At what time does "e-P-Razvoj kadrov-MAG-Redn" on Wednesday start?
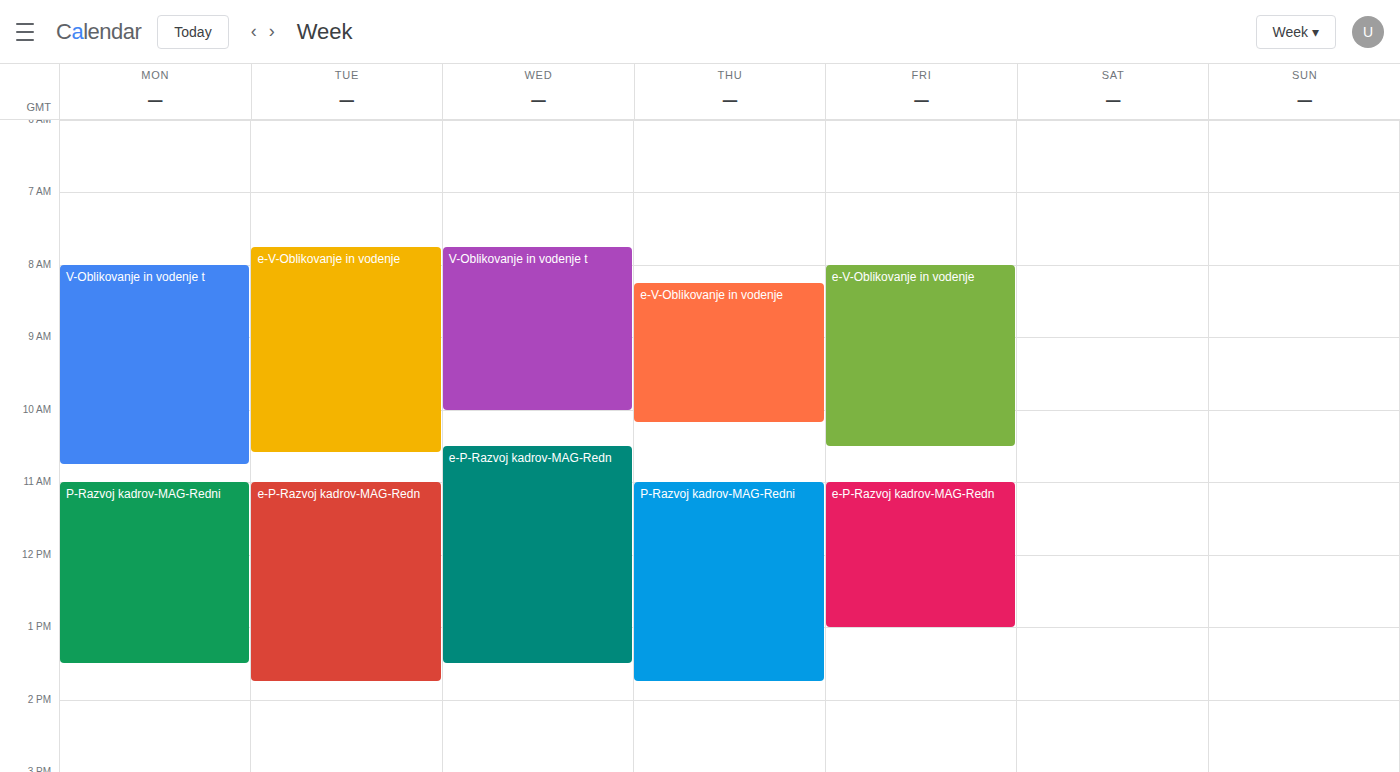
10:30